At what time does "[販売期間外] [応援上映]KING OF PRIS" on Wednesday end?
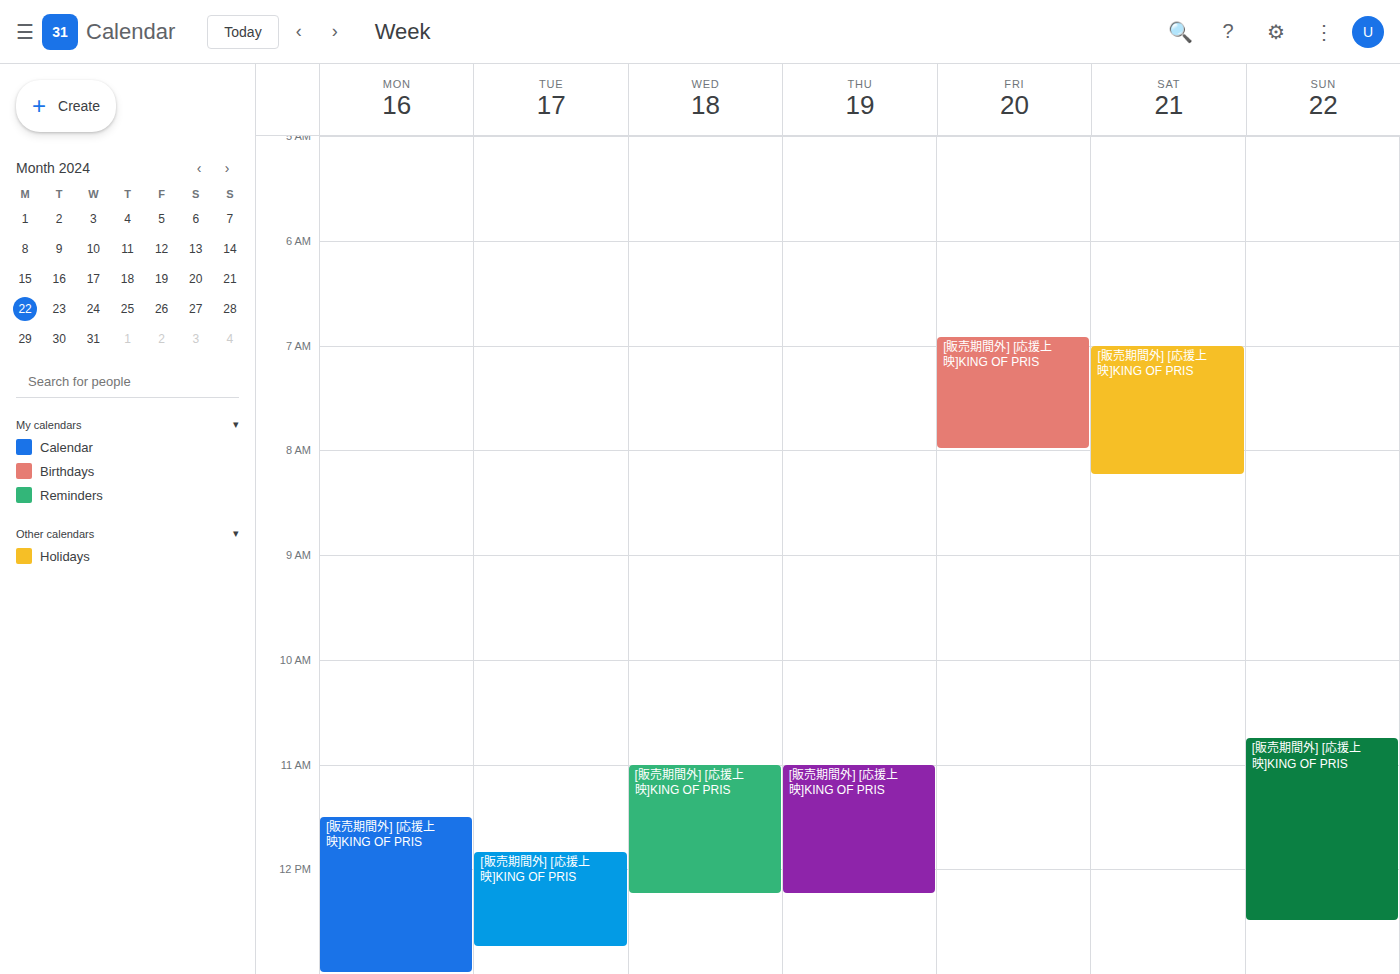
12:15